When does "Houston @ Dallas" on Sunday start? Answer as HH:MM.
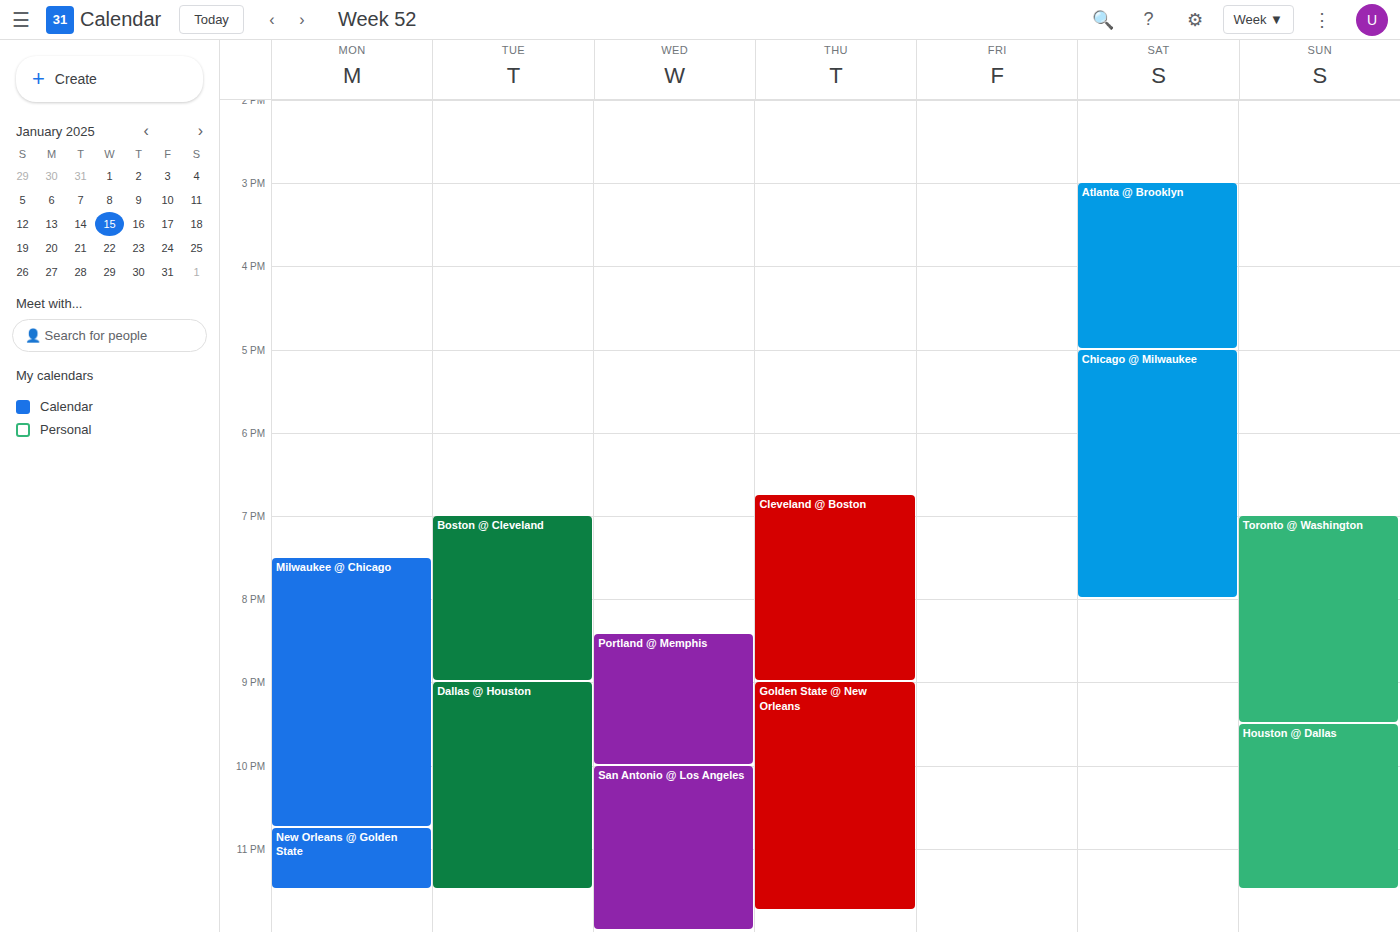
21:30